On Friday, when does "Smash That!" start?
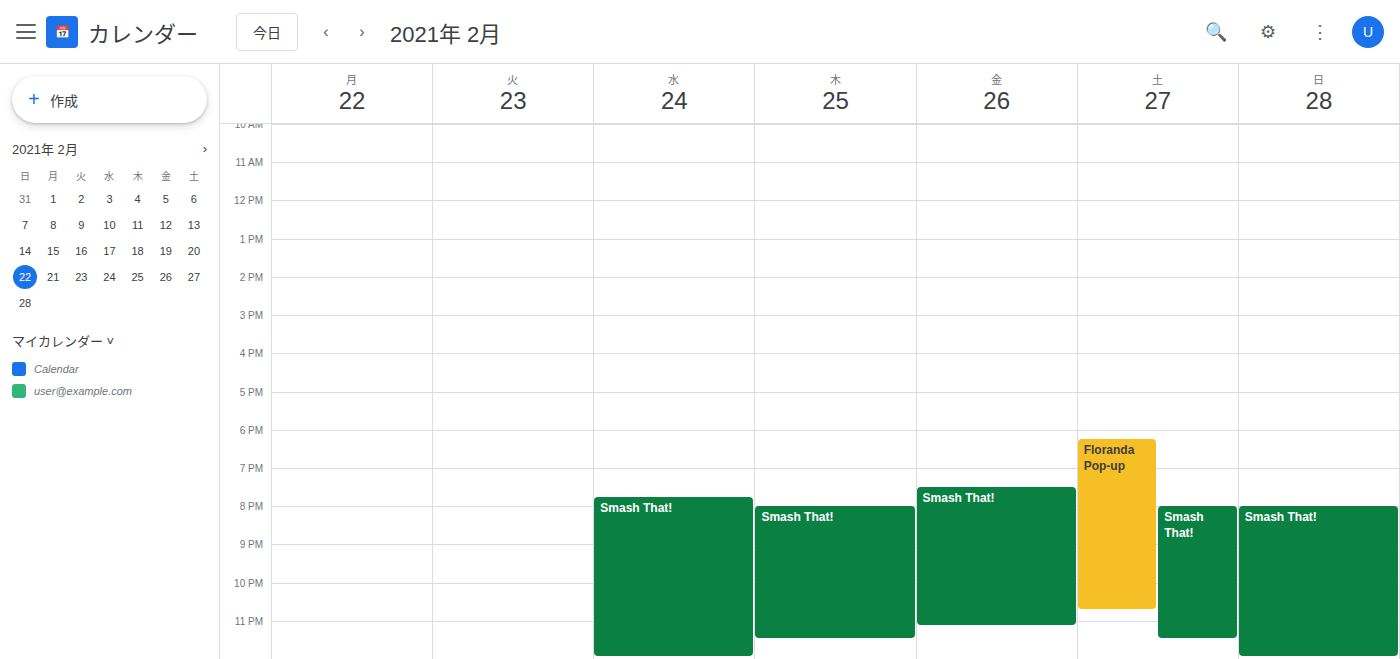
7:30 PM